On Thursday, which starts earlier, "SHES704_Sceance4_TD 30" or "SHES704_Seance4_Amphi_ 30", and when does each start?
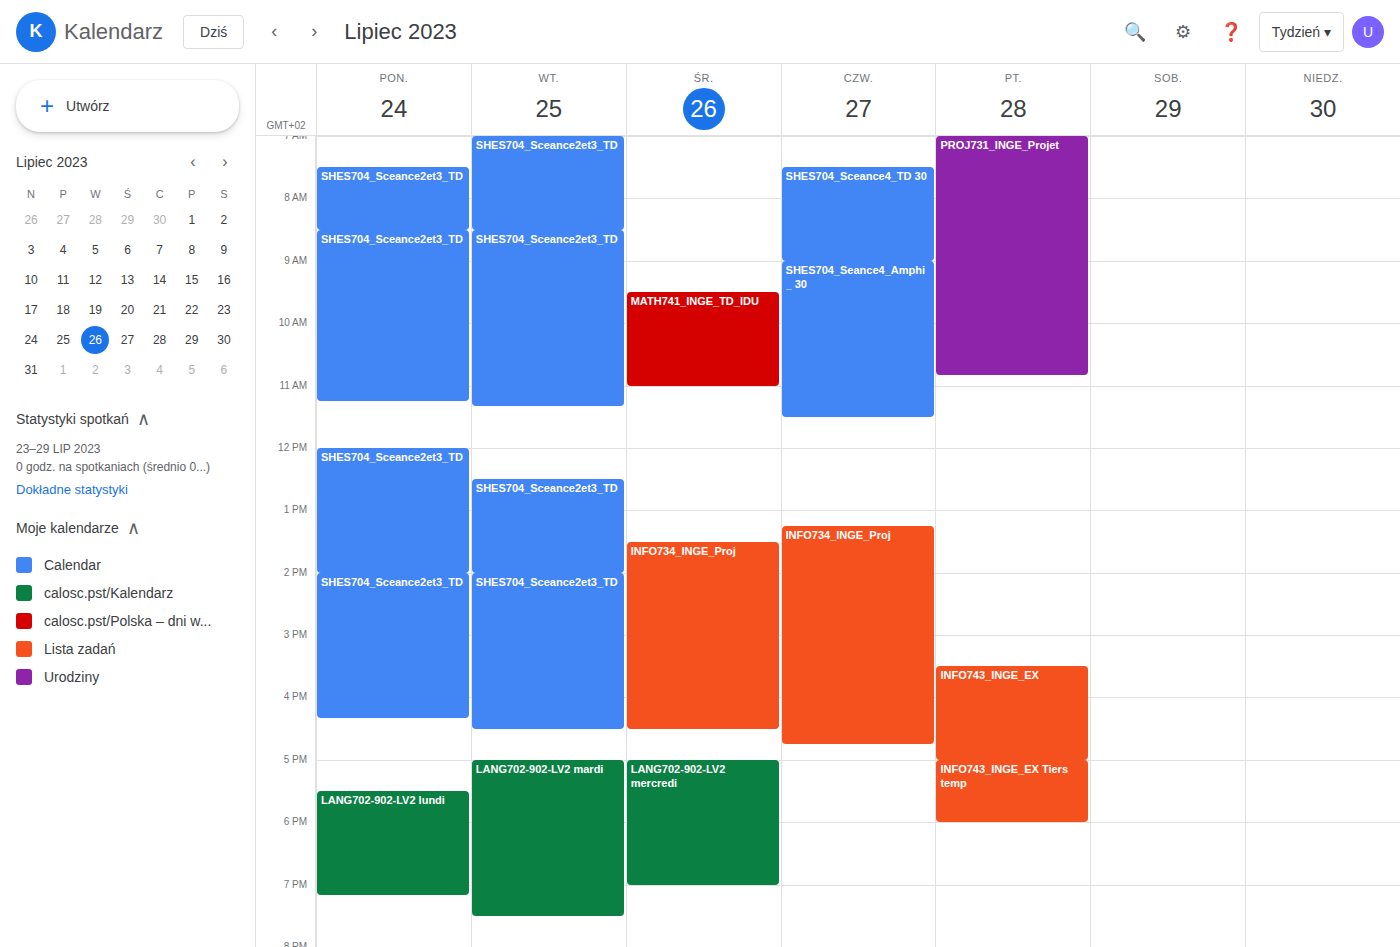
"SHES704_Sceance4_TD 30" 7:30 AM; "SHES704_Seance4_Amphi_ 30" 9:00 AM.